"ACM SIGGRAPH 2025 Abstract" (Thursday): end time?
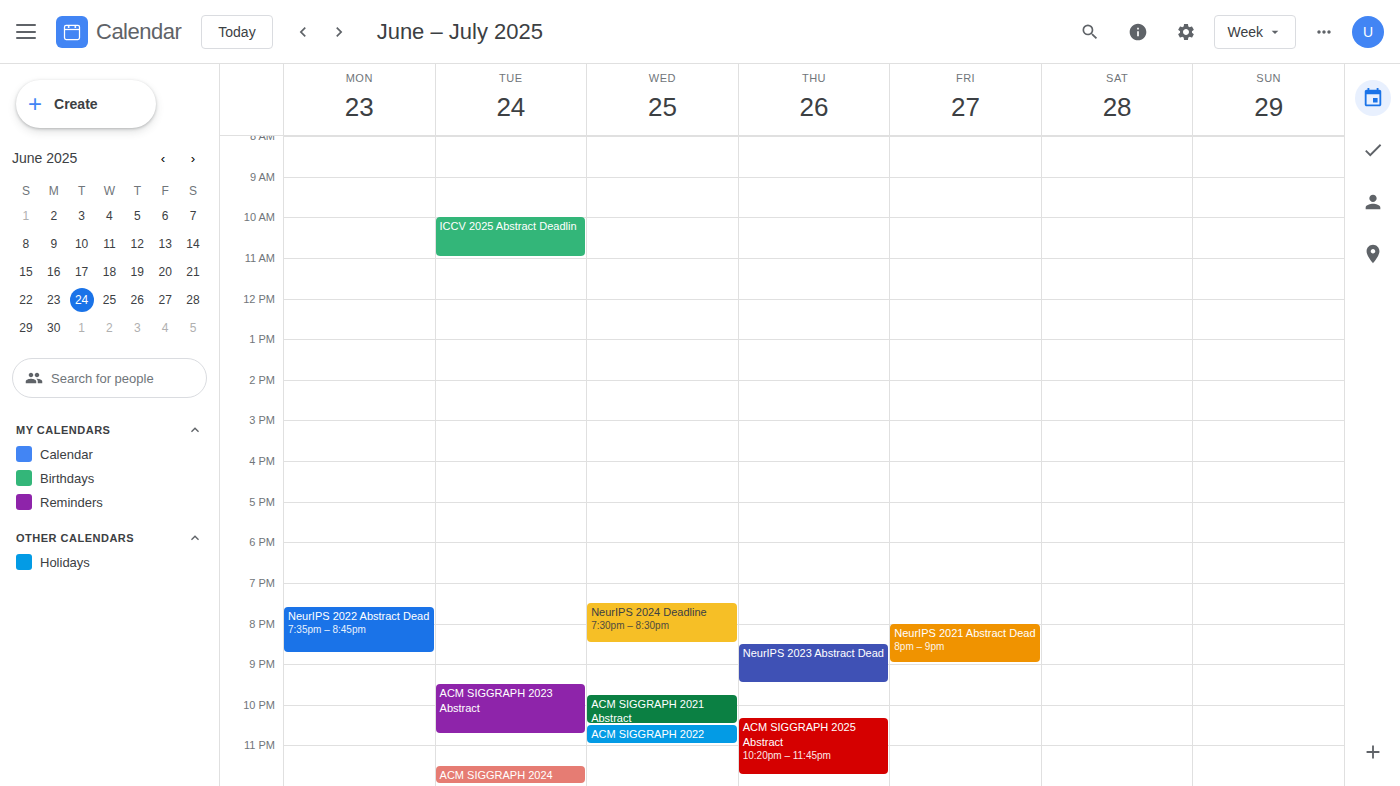
11:45 PM